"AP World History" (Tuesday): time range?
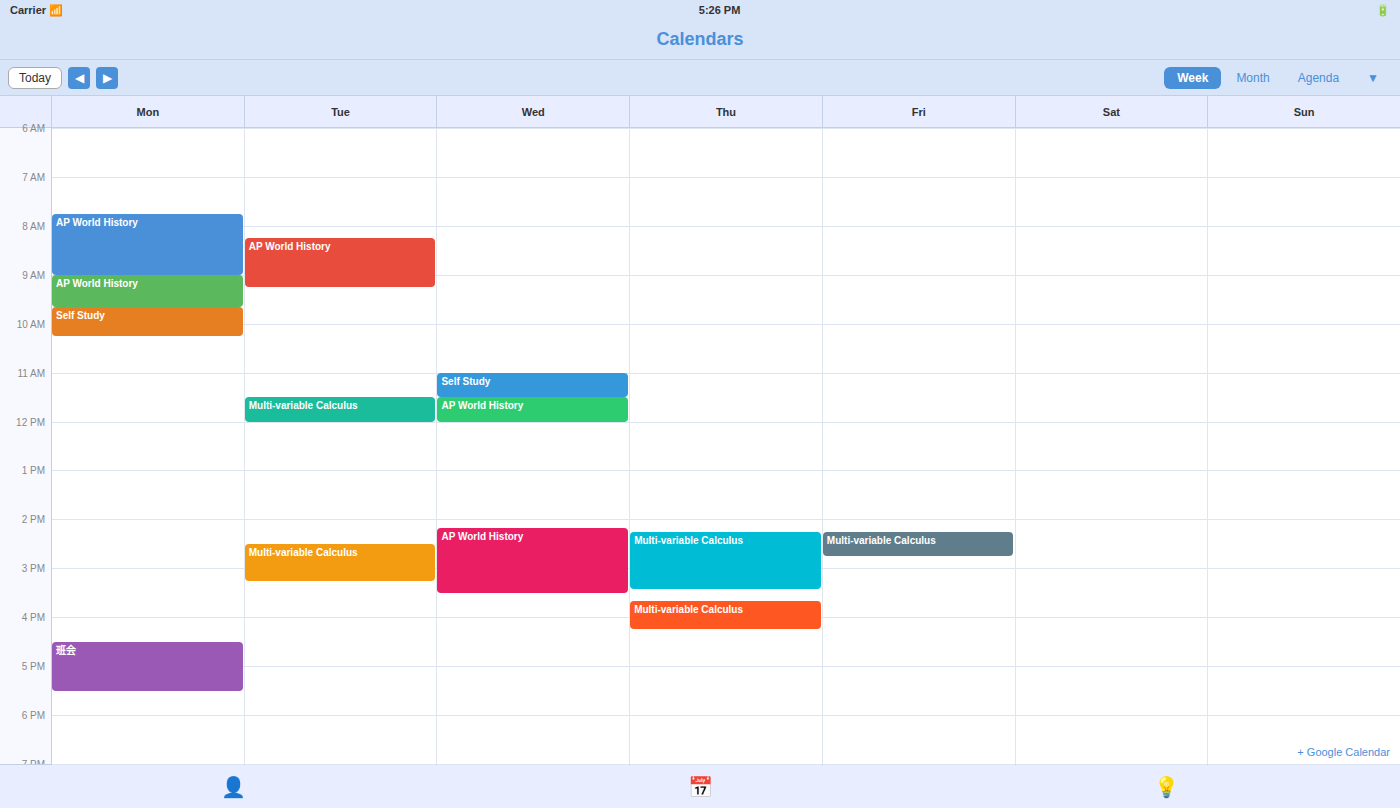
08:15 to 09:15